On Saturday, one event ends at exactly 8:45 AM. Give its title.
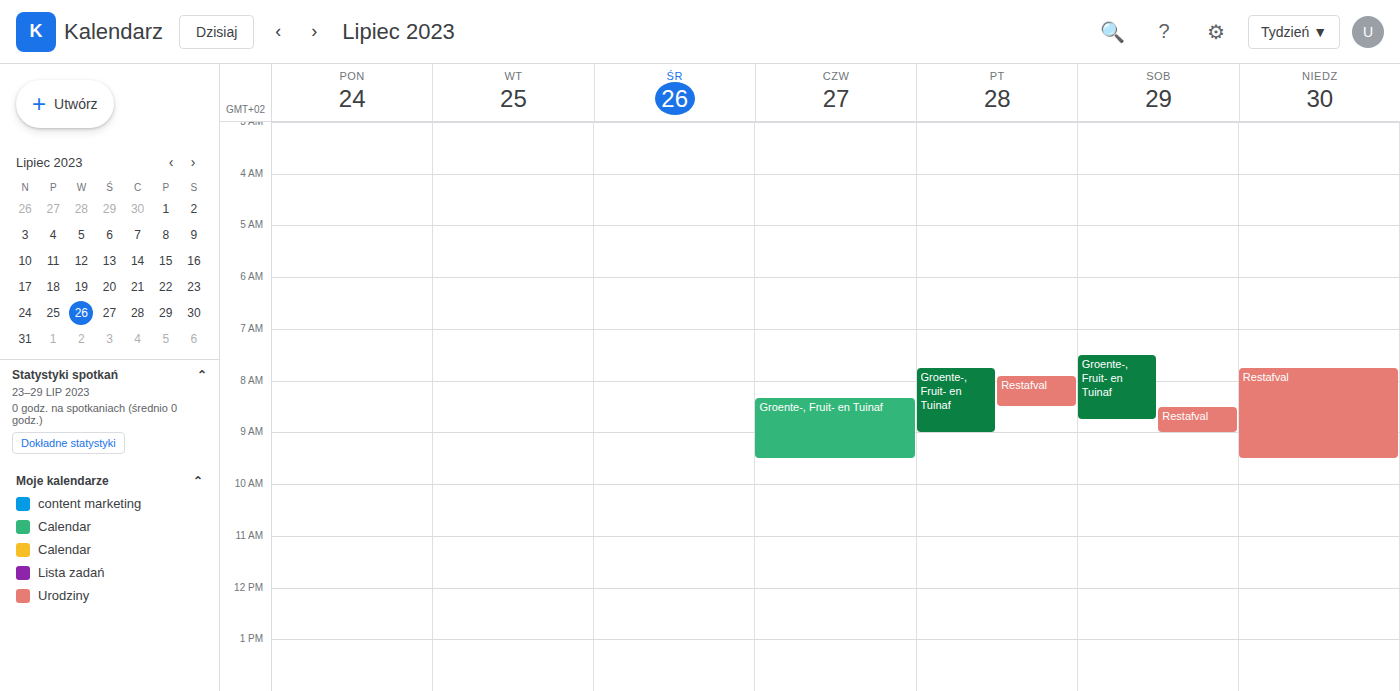
"Groente-, Fruit- en Tuinaf"